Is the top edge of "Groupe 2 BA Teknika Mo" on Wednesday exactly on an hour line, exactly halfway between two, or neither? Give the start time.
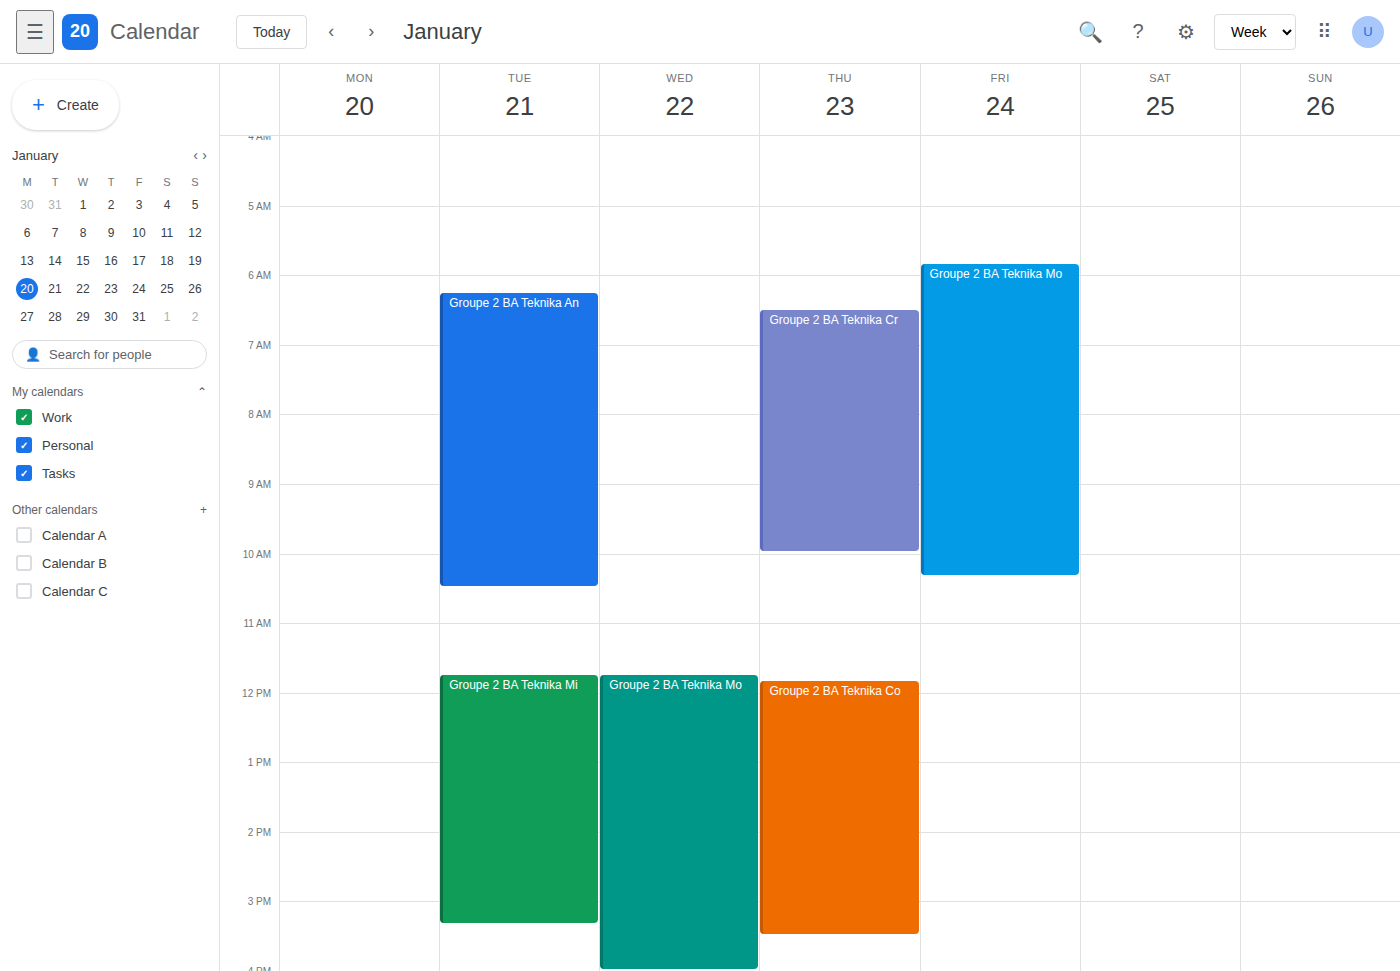
11:45 AM -- neither: three quarters of the way from the 11 AM line to the 12 PM line.